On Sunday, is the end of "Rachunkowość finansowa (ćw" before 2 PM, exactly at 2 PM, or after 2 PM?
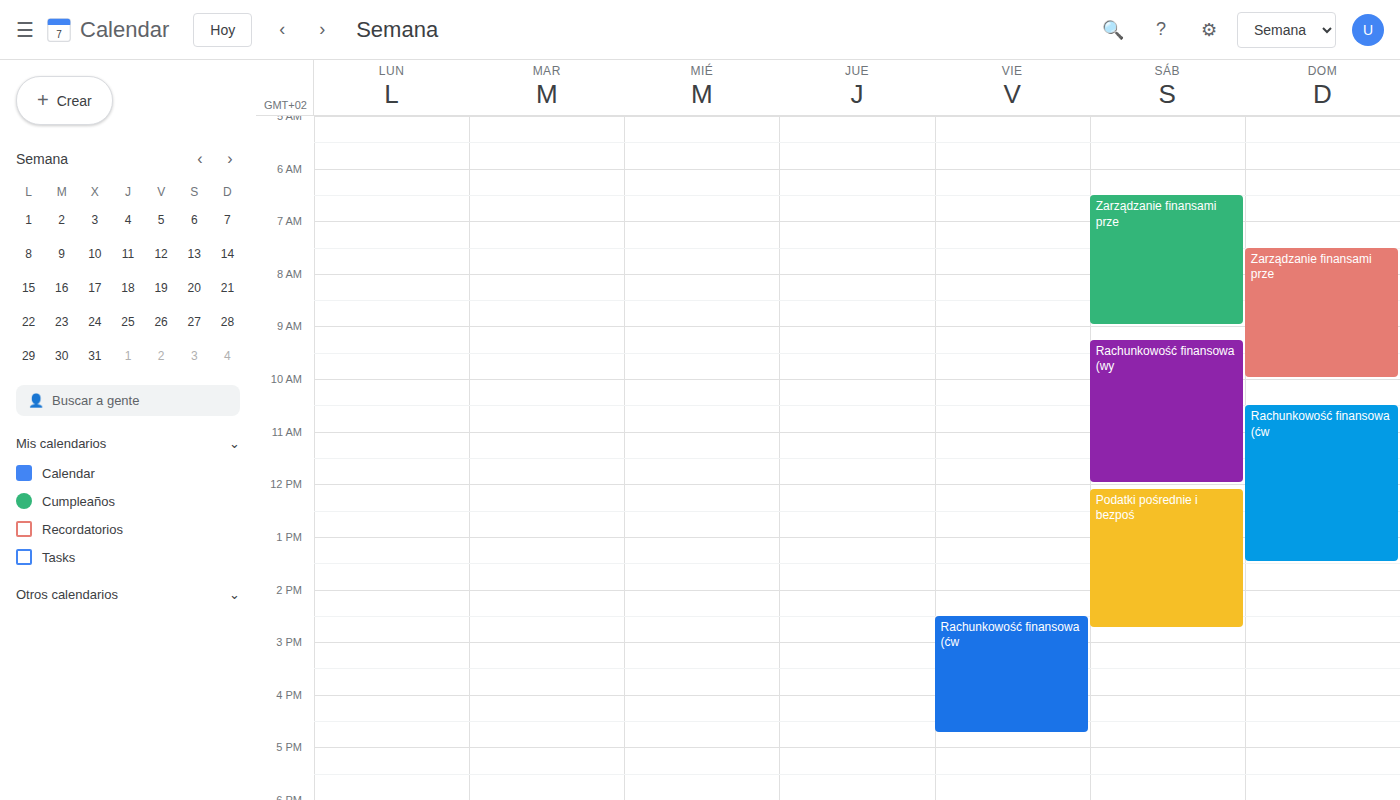
1:30 PM -- before 2 PM, 30 minutes above the 2 PM line.